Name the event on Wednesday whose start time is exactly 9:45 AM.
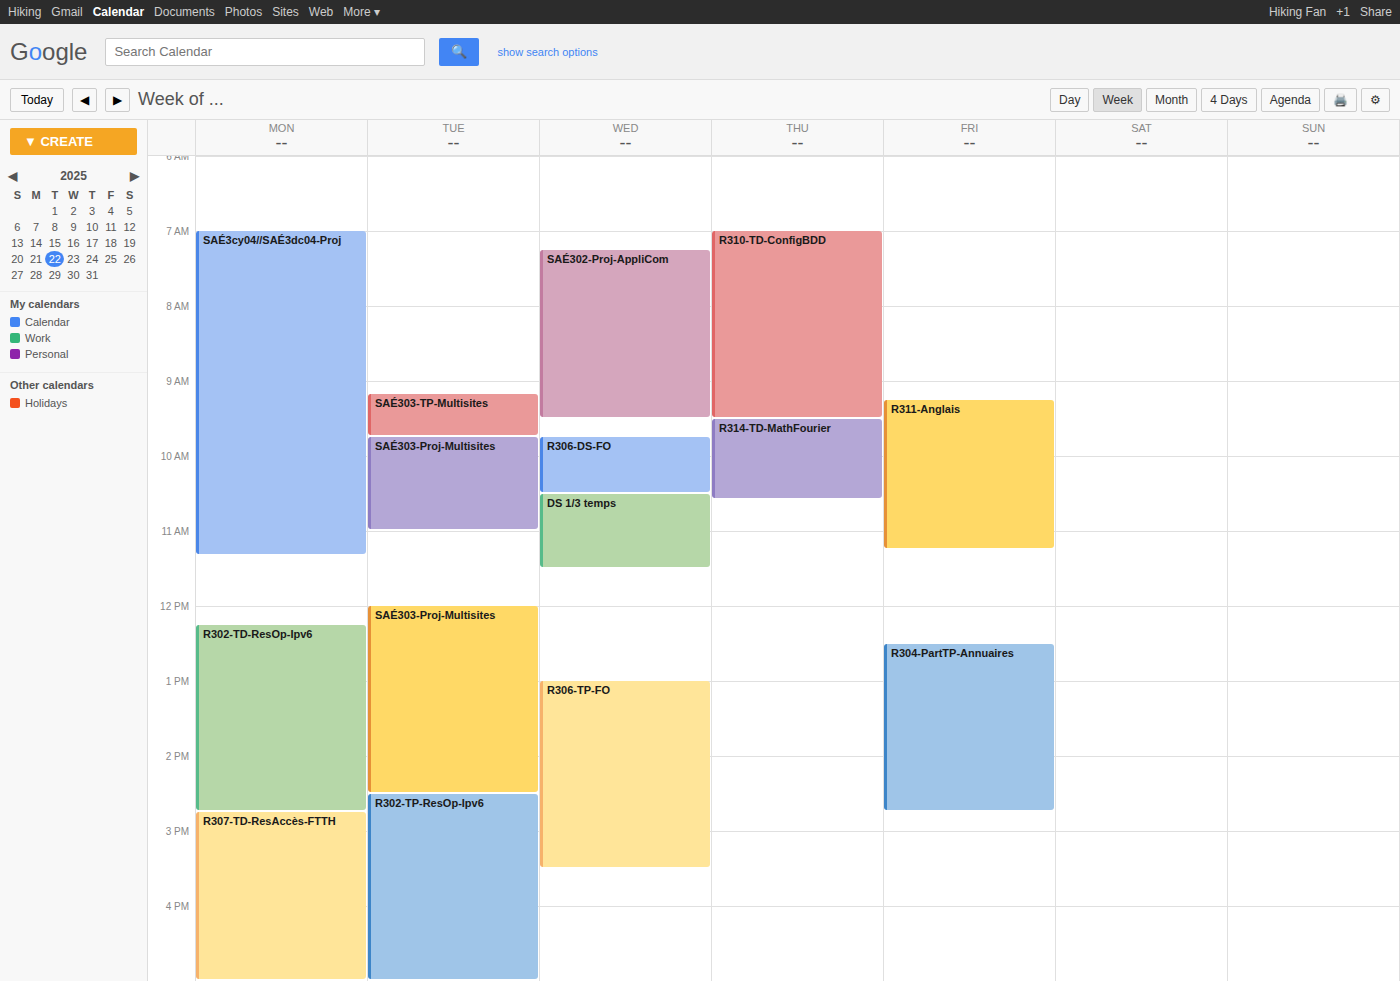
"R306-DS-FO"